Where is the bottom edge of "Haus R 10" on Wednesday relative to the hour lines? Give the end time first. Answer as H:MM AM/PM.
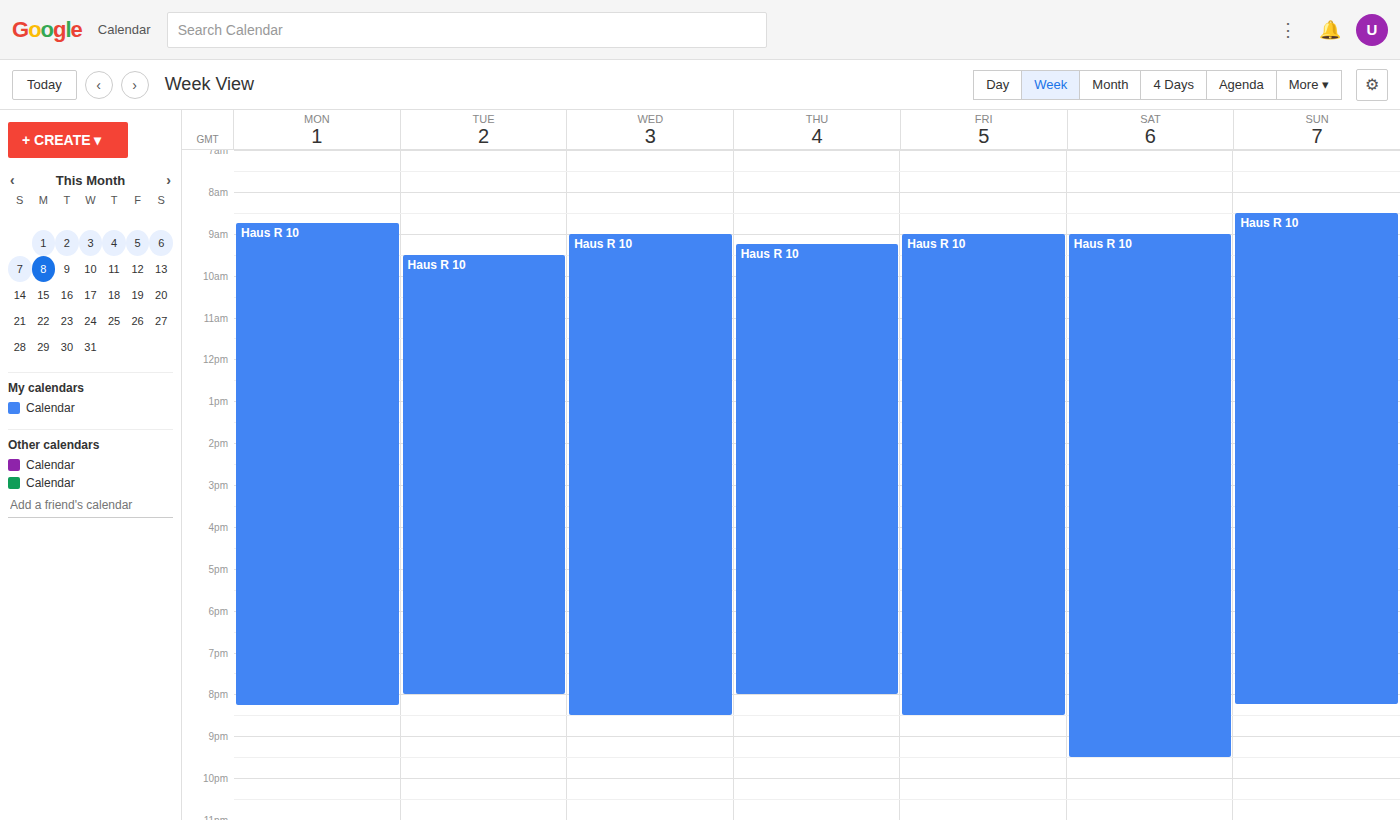
8:30 PM -- halfway between the 8 PM and 9 PM lines.